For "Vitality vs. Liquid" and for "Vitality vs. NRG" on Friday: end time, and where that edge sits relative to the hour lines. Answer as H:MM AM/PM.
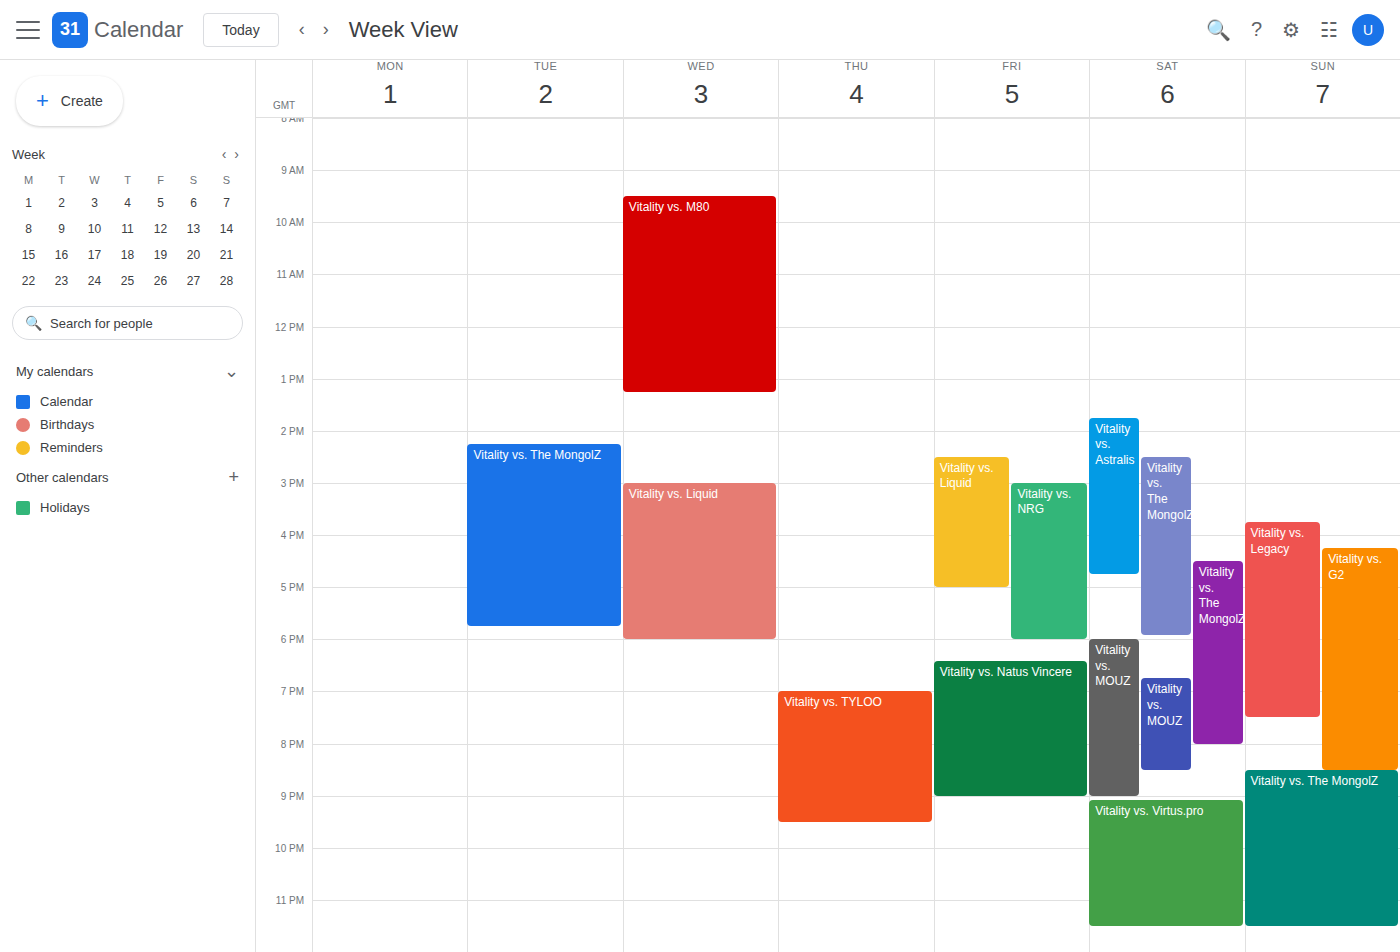
"Vitality vs. Liquid": 5:00 PM, exactly on the 5 PM line. "Vitality vs. NRG": 6:00 PM, exactly on the 6 PM line.